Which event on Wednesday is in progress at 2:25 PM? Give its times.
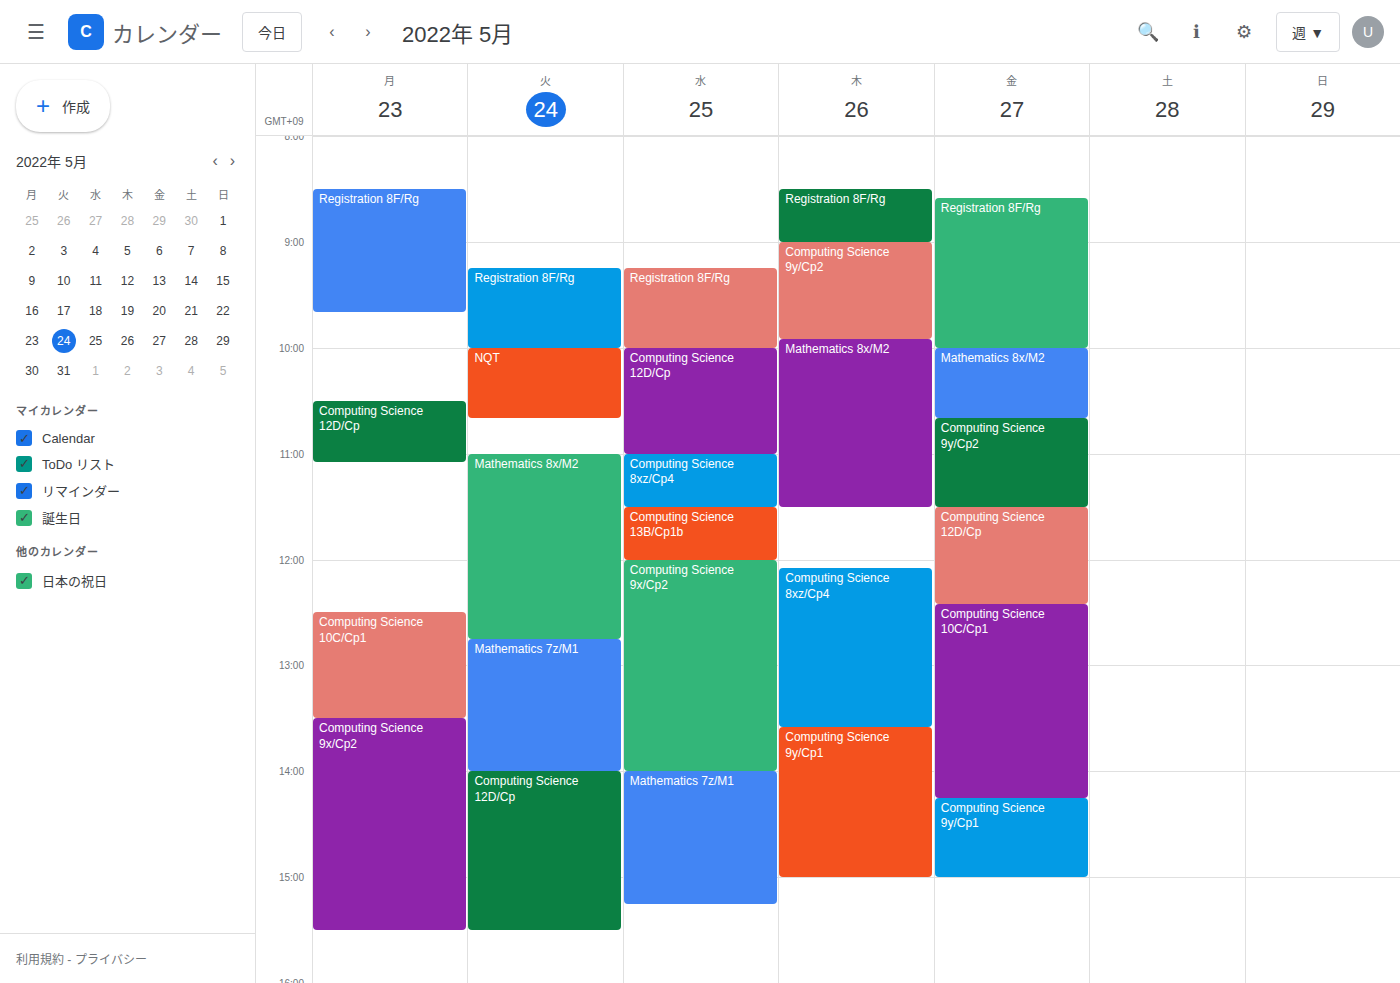
"Mathematics 7z/M1", 2:00 PM to 3:15 PM